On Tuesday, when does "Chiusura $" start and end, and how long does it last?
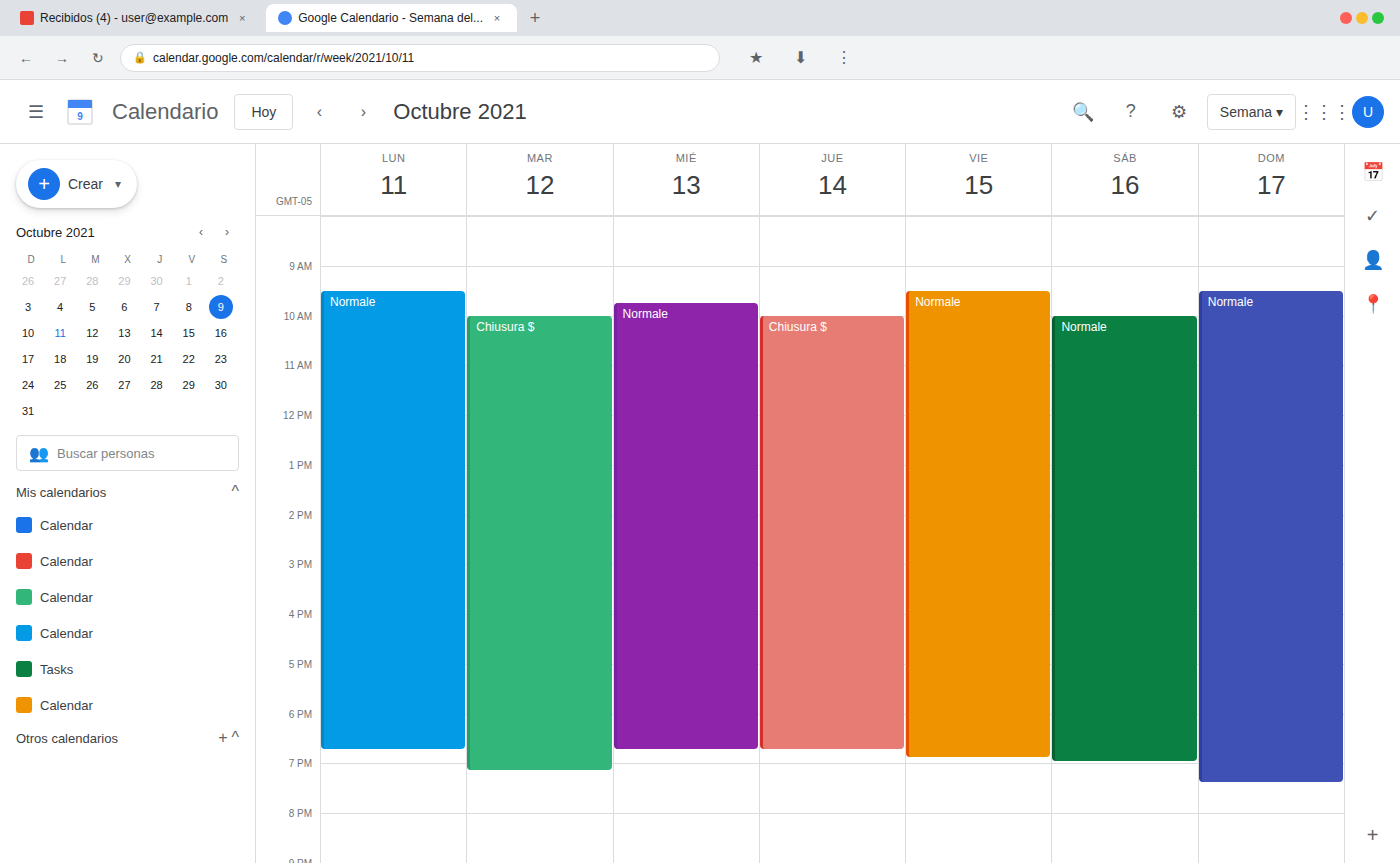
10:00 AM to 7:10 PM, 9 hours 10 minutes